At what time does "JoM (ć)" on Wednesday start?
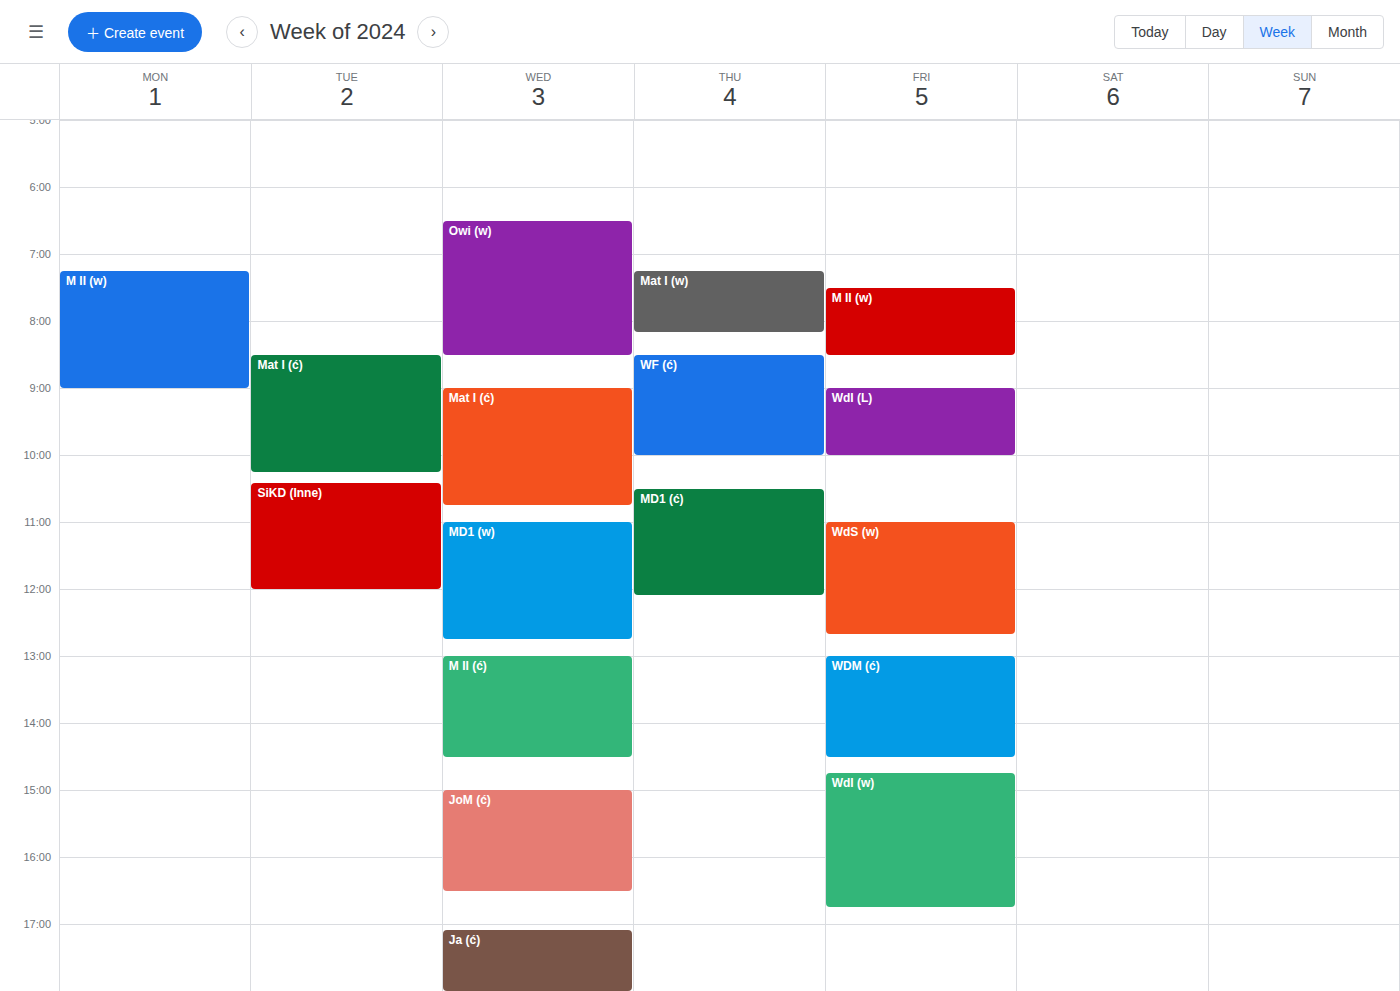
3:00 PM